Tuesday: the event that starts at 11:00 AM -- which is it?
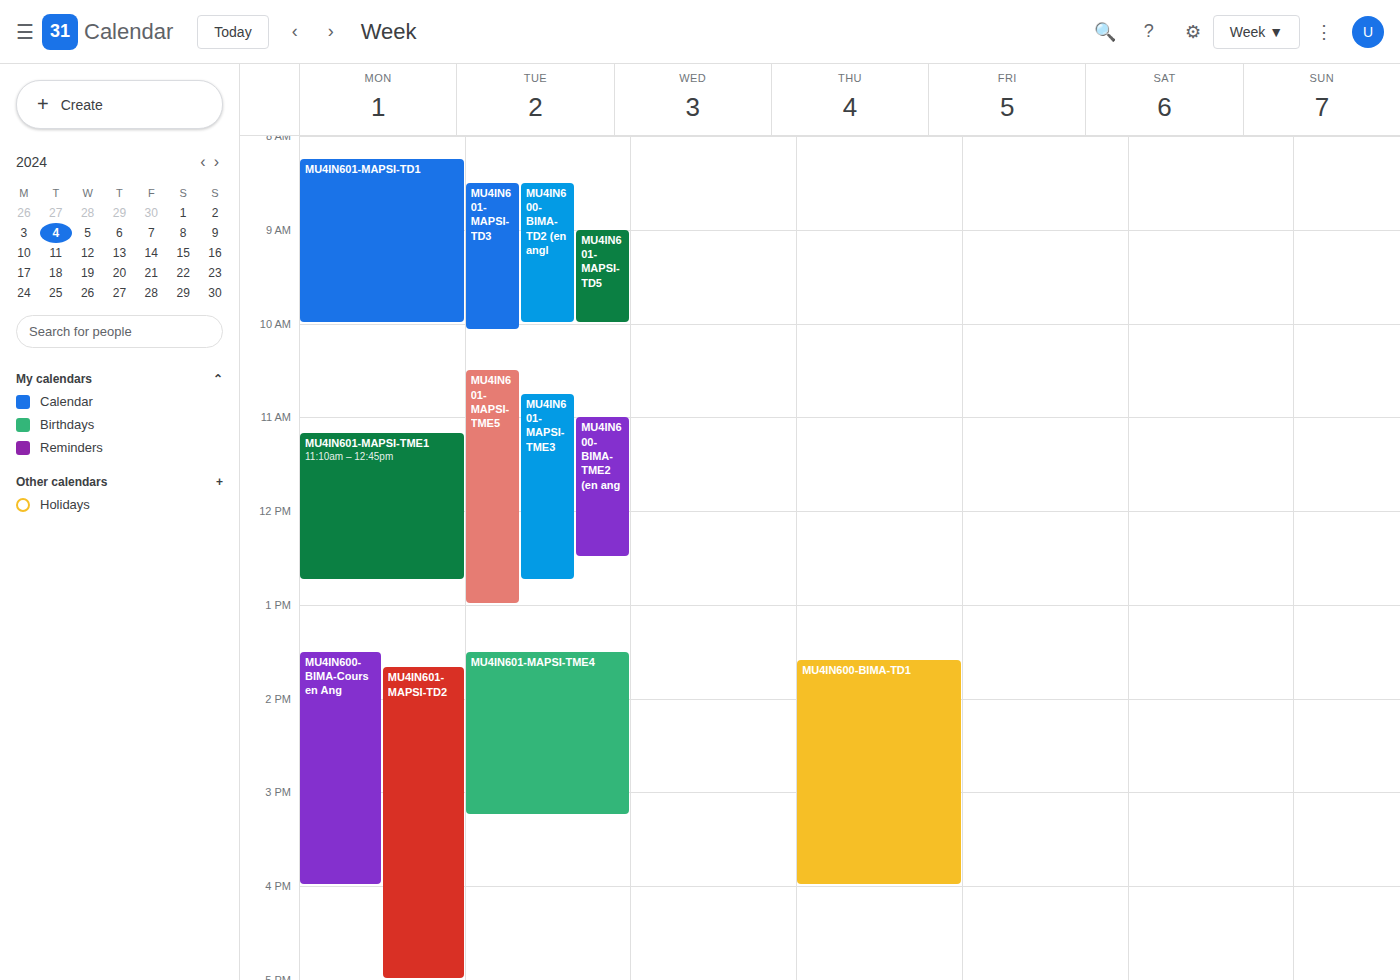
"MU4IN600-BIMA-TME2 (en ang"